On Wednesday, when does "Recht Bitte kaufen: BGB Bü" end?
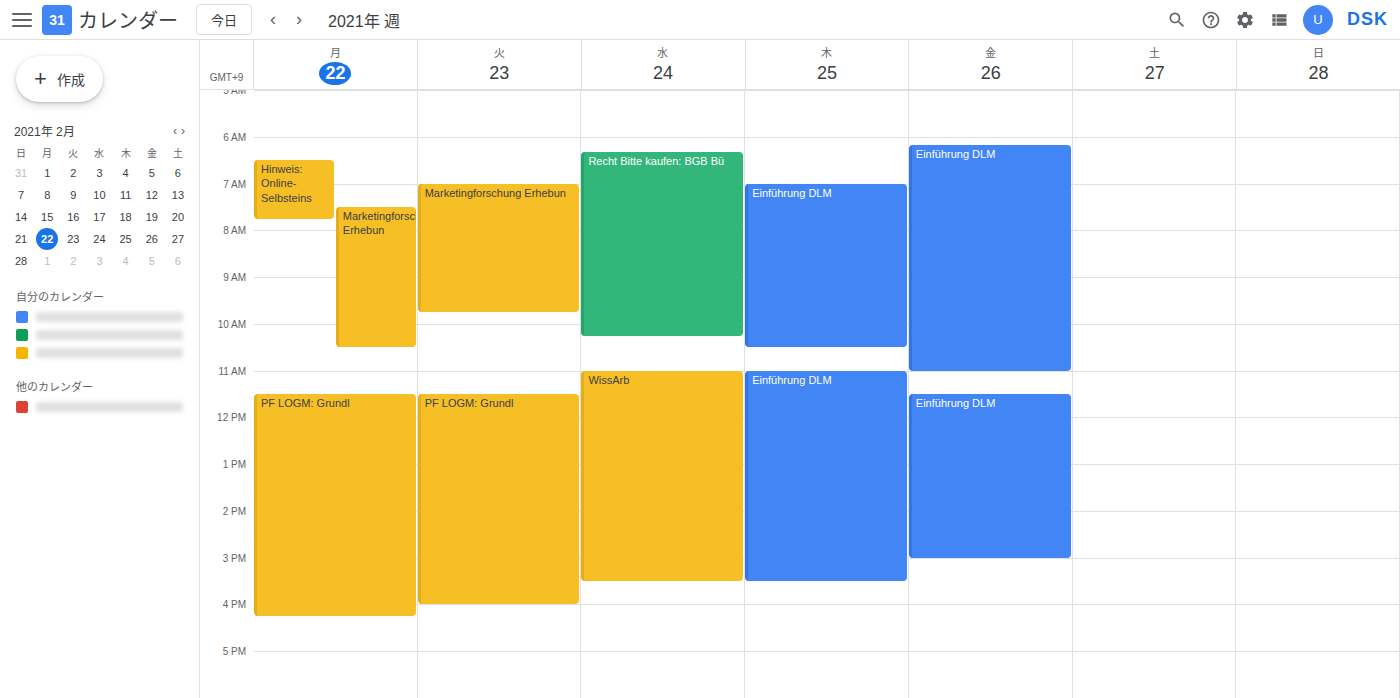
10:15 AM